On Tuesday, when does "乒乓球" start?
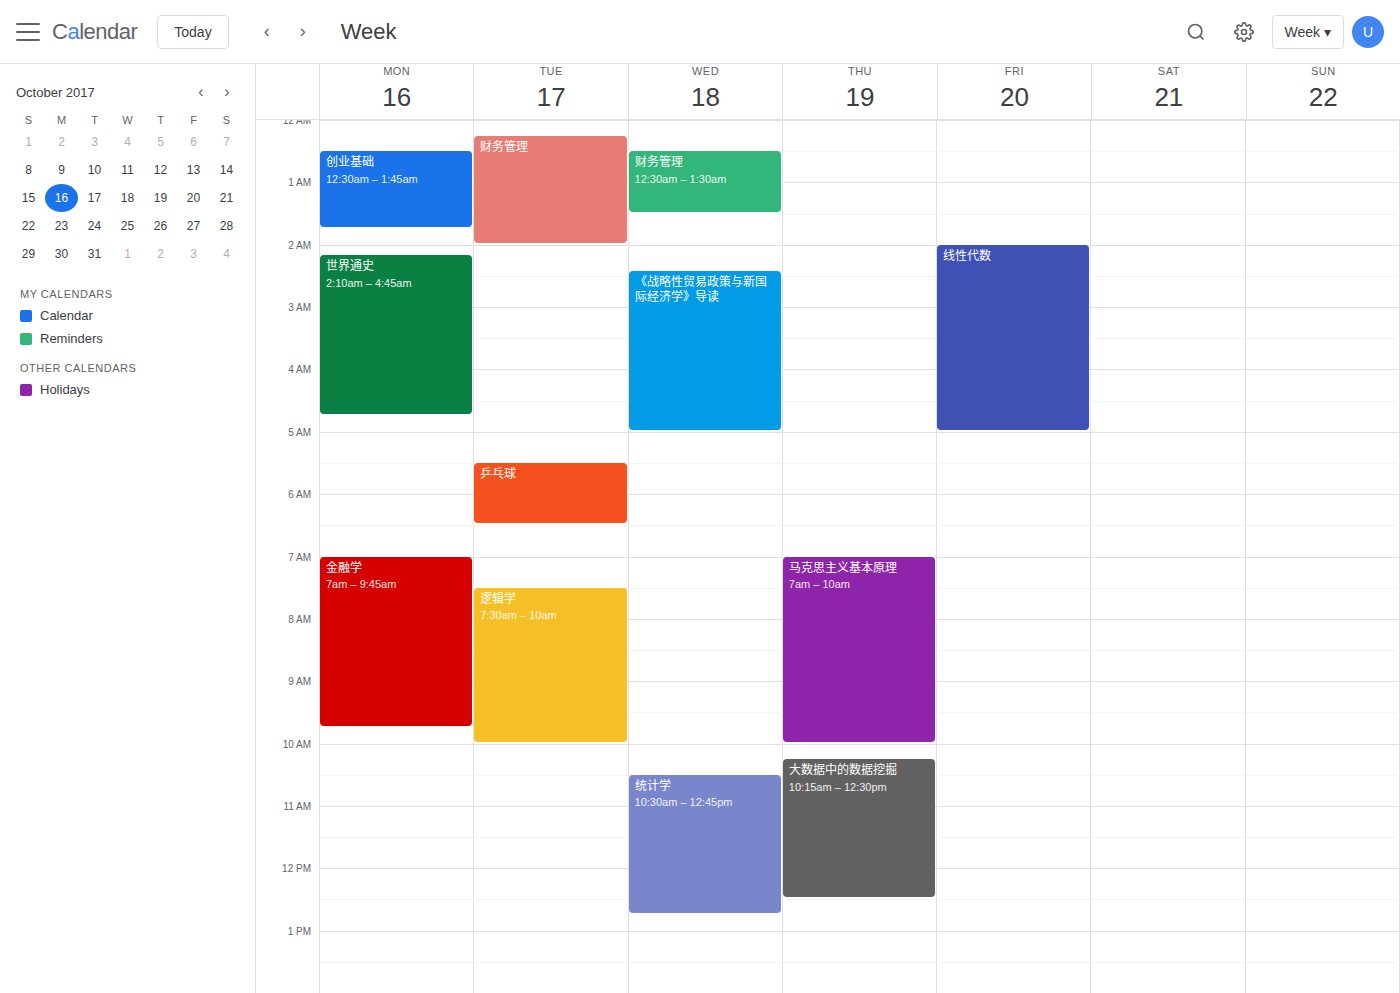
5:30 AM